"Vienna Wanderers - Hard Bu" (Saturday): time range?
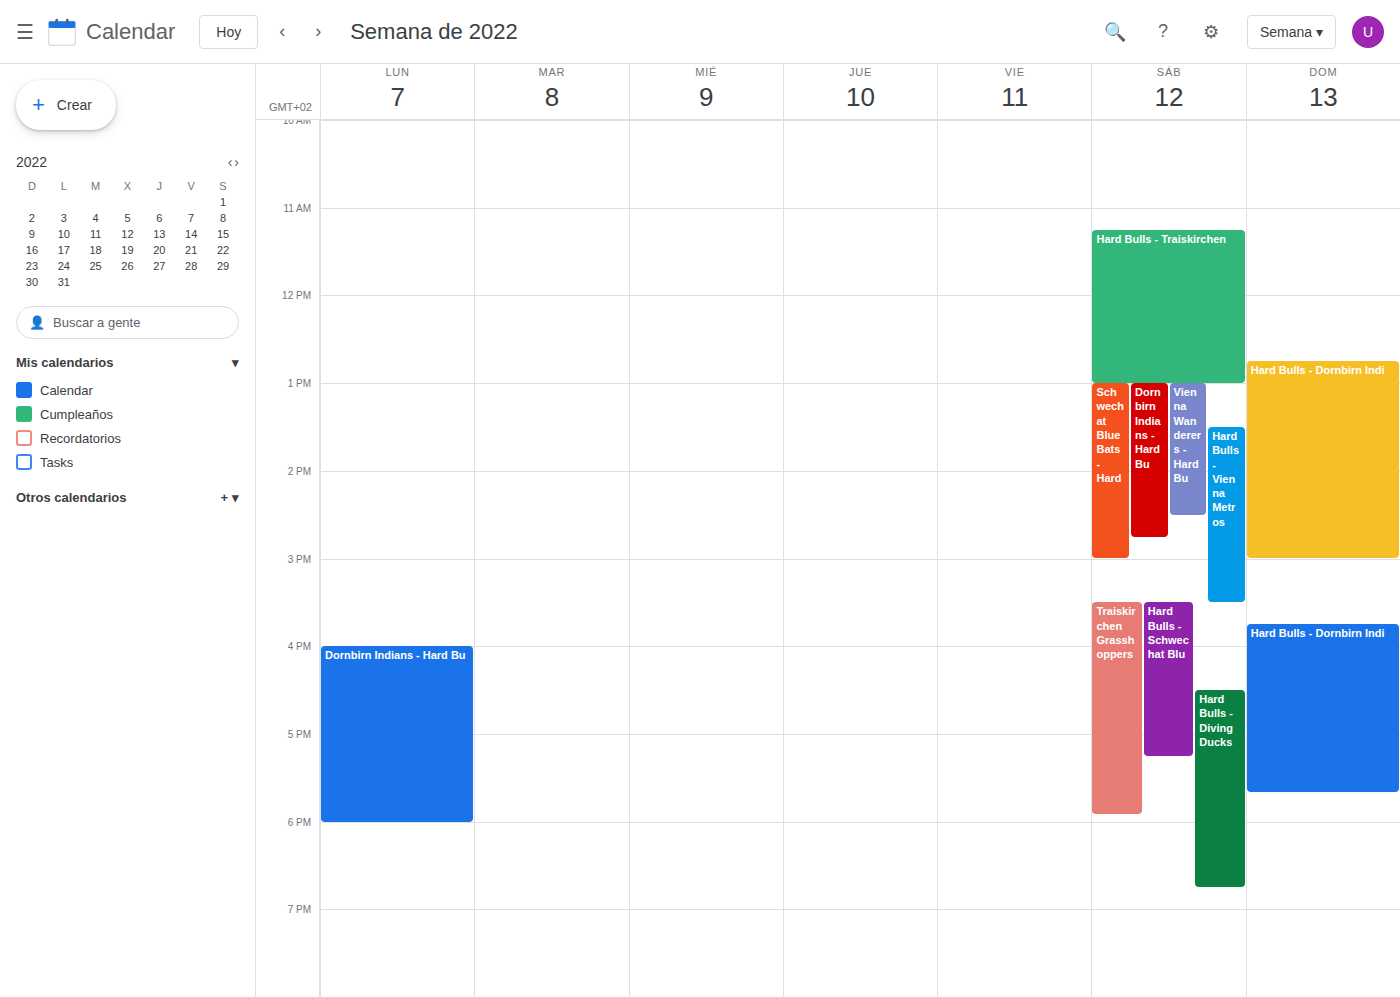
1:00 PM to 2:30 PM